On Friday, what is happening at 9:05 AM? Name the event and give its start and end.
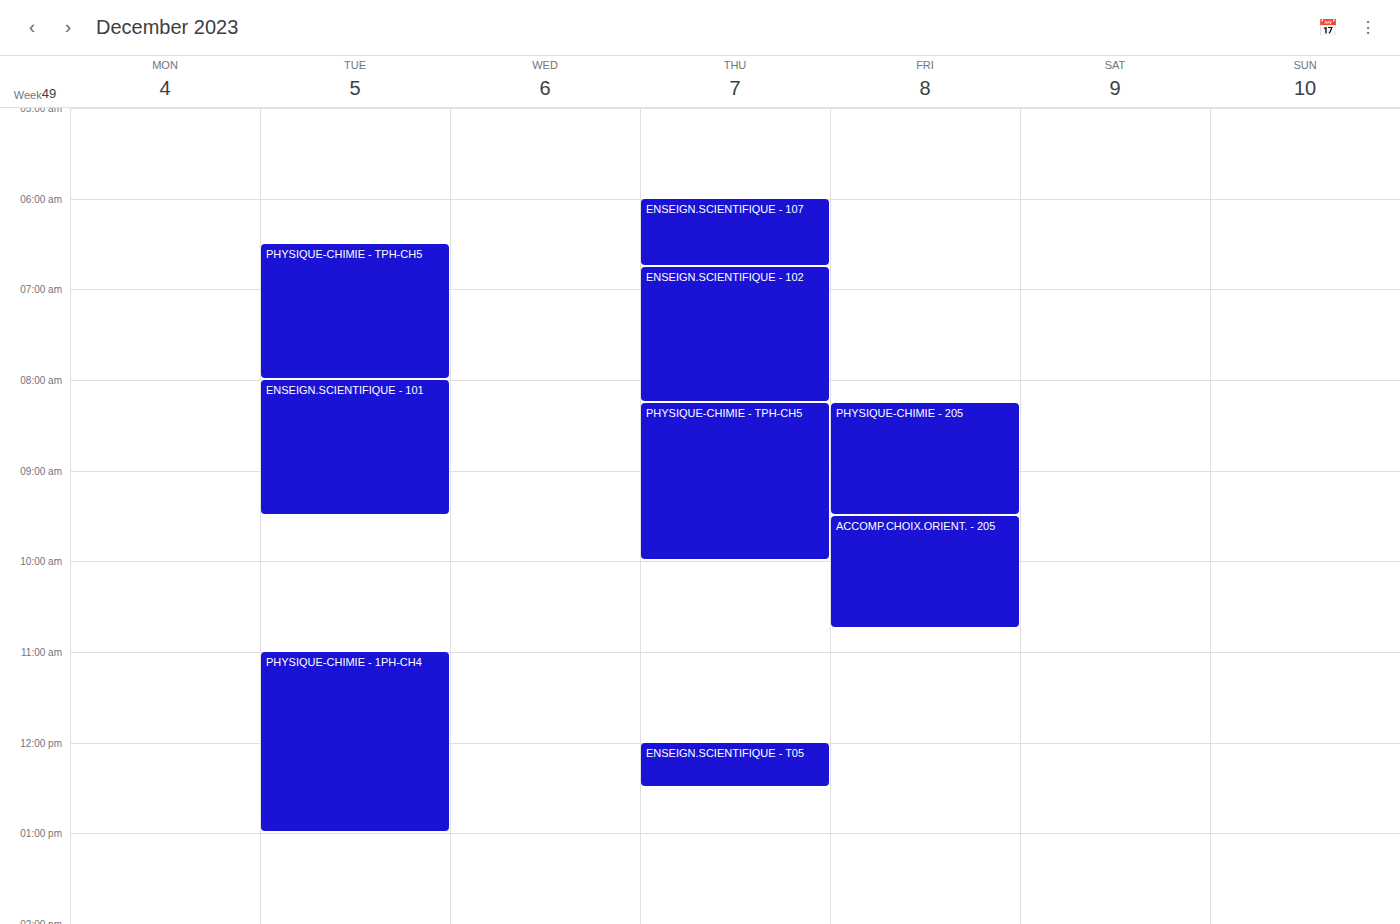
"PHYSIQUE-CHIMIE - 205", 8:15 AM to 9:30 AM